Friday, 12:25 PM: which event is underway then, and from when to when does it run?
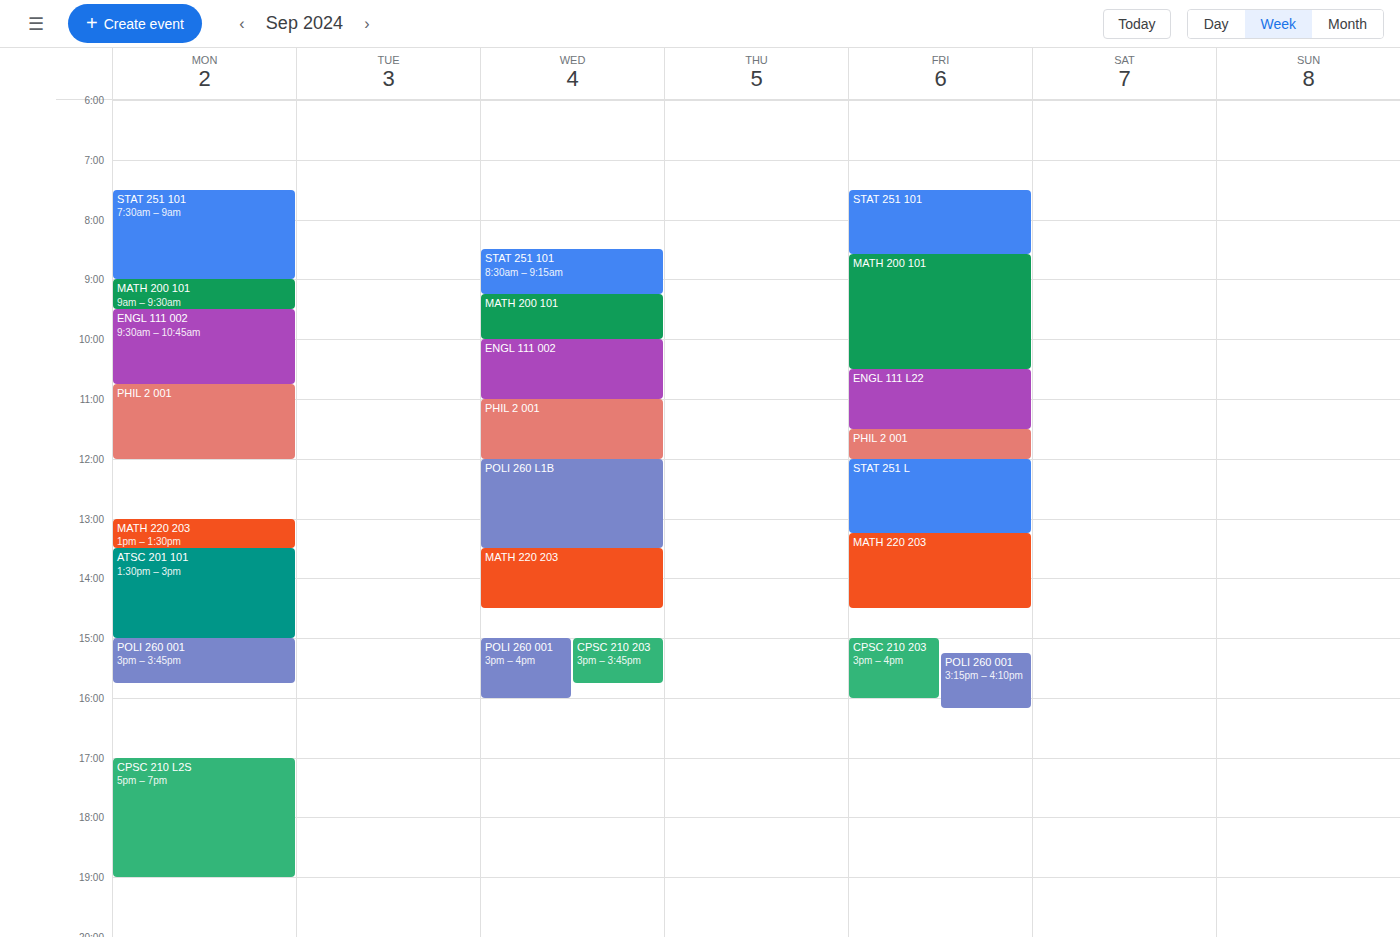
"STAT 251 L", 12:00 PM to 1:15 PM